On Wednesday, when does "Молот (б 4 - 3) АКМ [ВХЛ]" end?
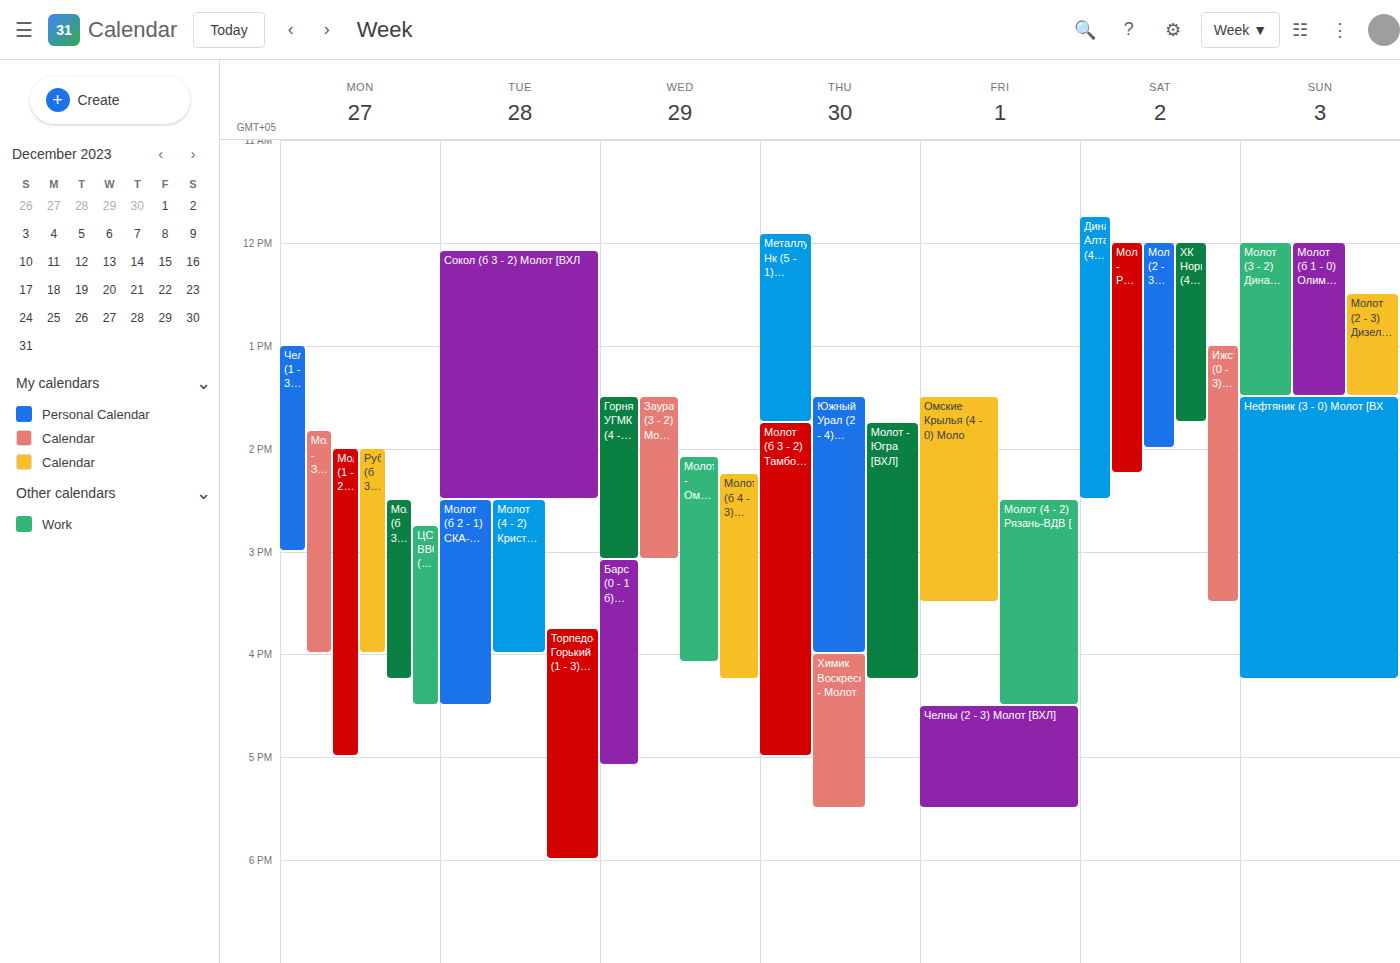
16:15